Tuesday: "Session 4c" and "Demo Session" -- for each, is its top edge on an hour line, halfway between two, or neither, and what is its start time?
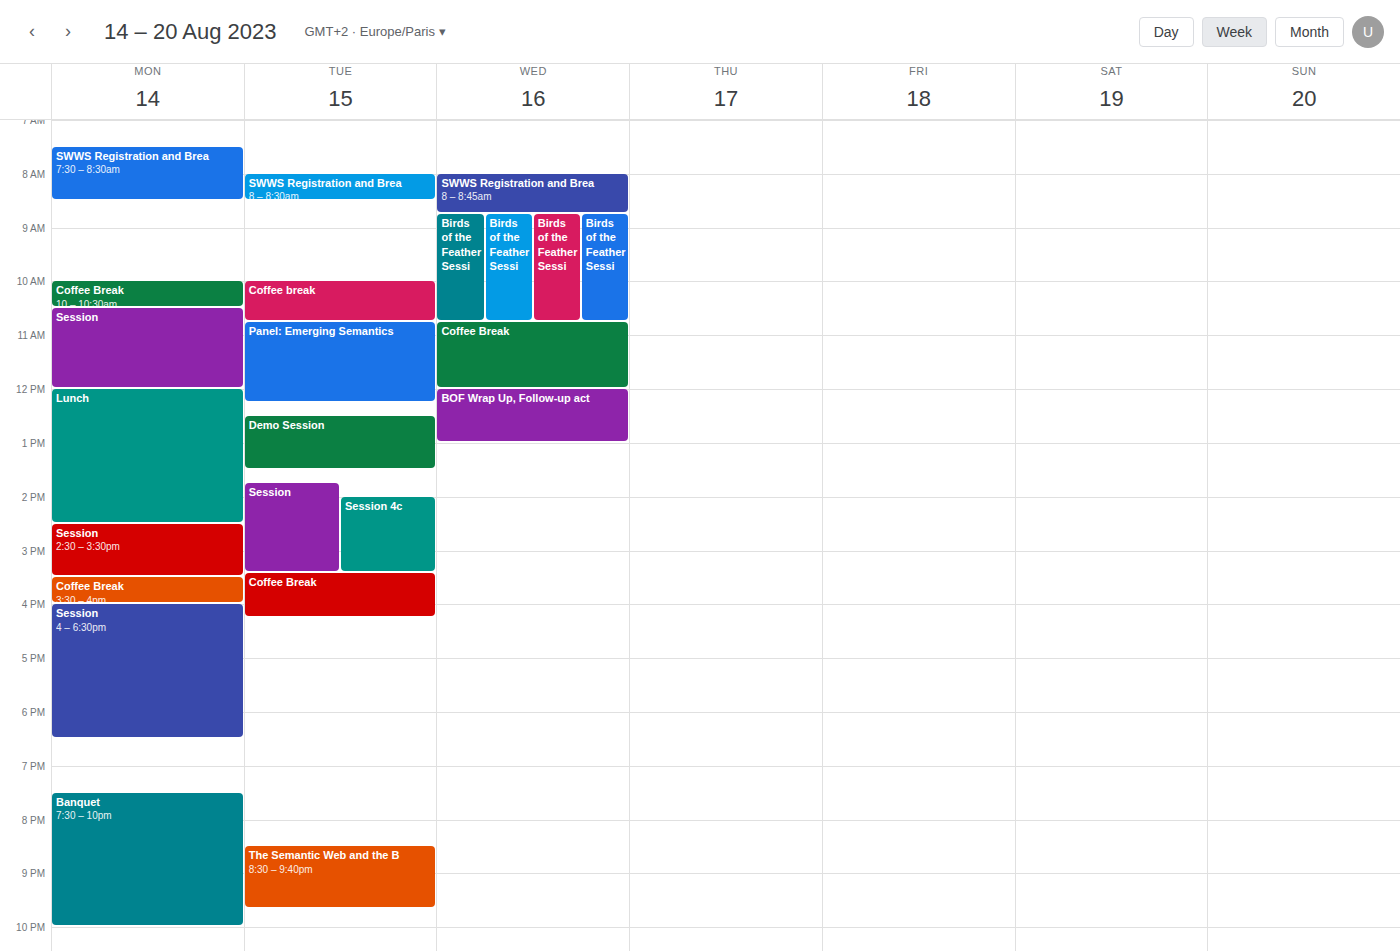
"Session 4c": 2:00 PM, exactly on the 2 PM line. "Demo Session": 12:30 PM, halfway between the 12 PM and 1 PM lines.